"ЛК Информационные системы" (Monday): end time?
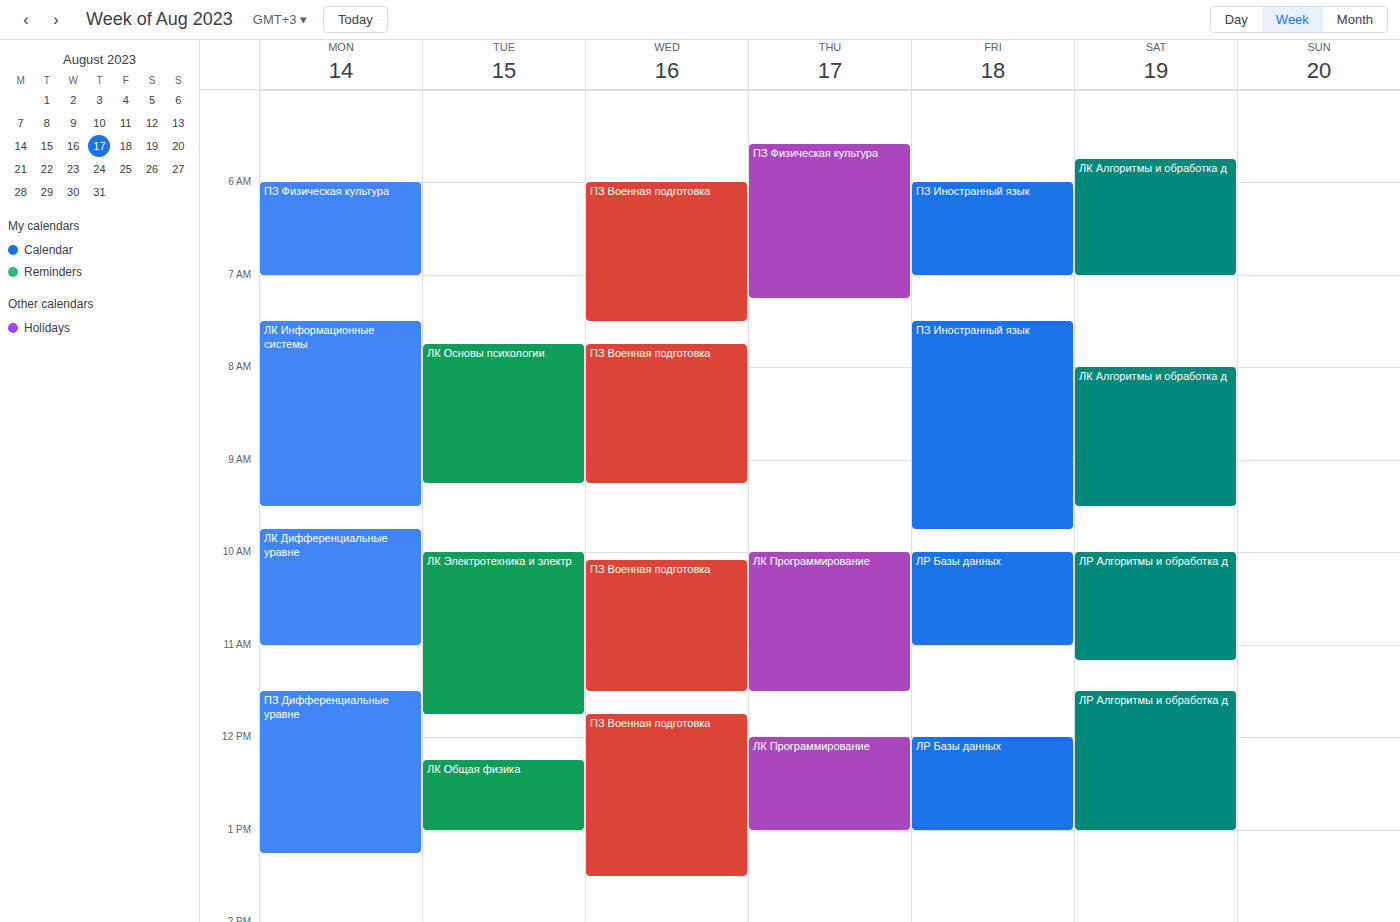
9:30 AM